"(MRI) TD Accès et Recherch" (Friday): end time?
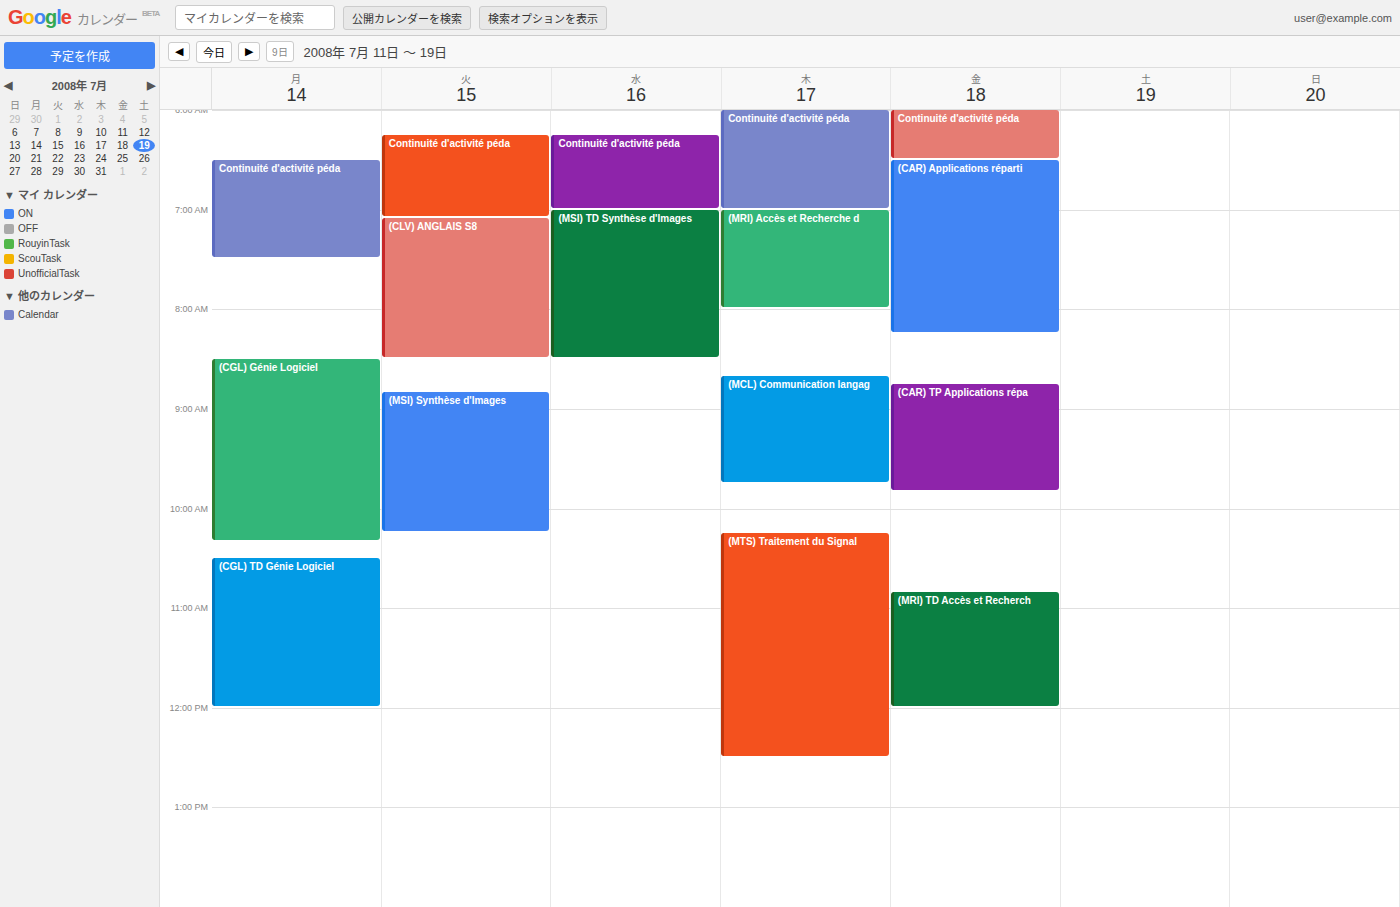
12:00 PM